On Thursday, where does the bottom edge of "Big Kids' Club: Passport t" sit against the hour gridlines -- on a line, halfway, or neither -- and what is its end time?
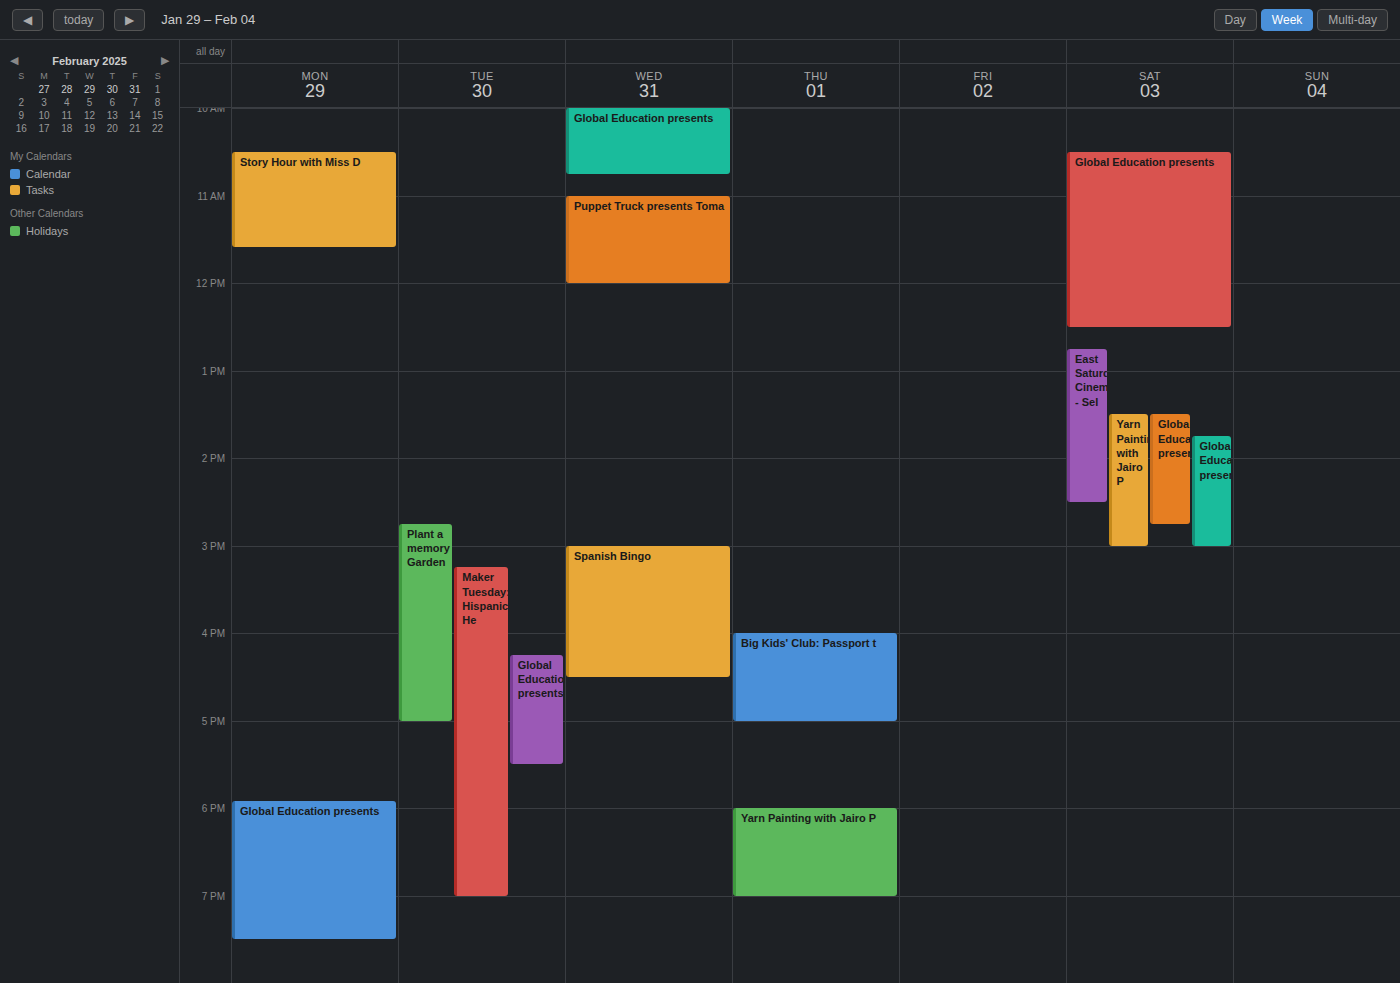
5:00 PM -- exactly on the 5 PM line.